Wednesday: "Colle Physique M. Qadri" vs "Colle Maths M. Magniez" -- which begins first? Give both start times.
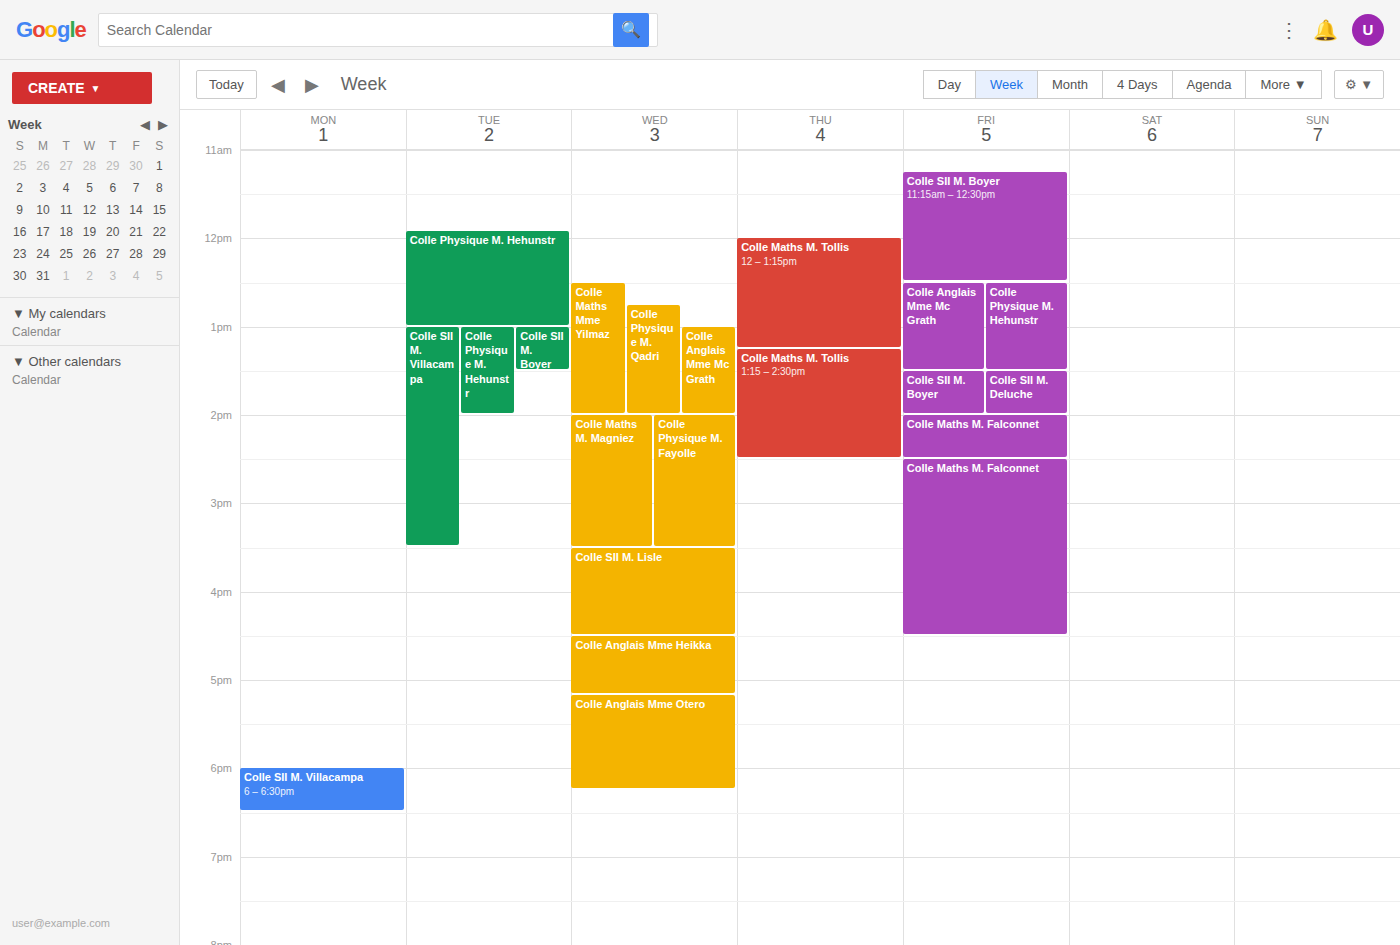
"Colle Physique M. Qadri" 12:45 PM; "Colle Maths M. Magniez" 2:00 PM.